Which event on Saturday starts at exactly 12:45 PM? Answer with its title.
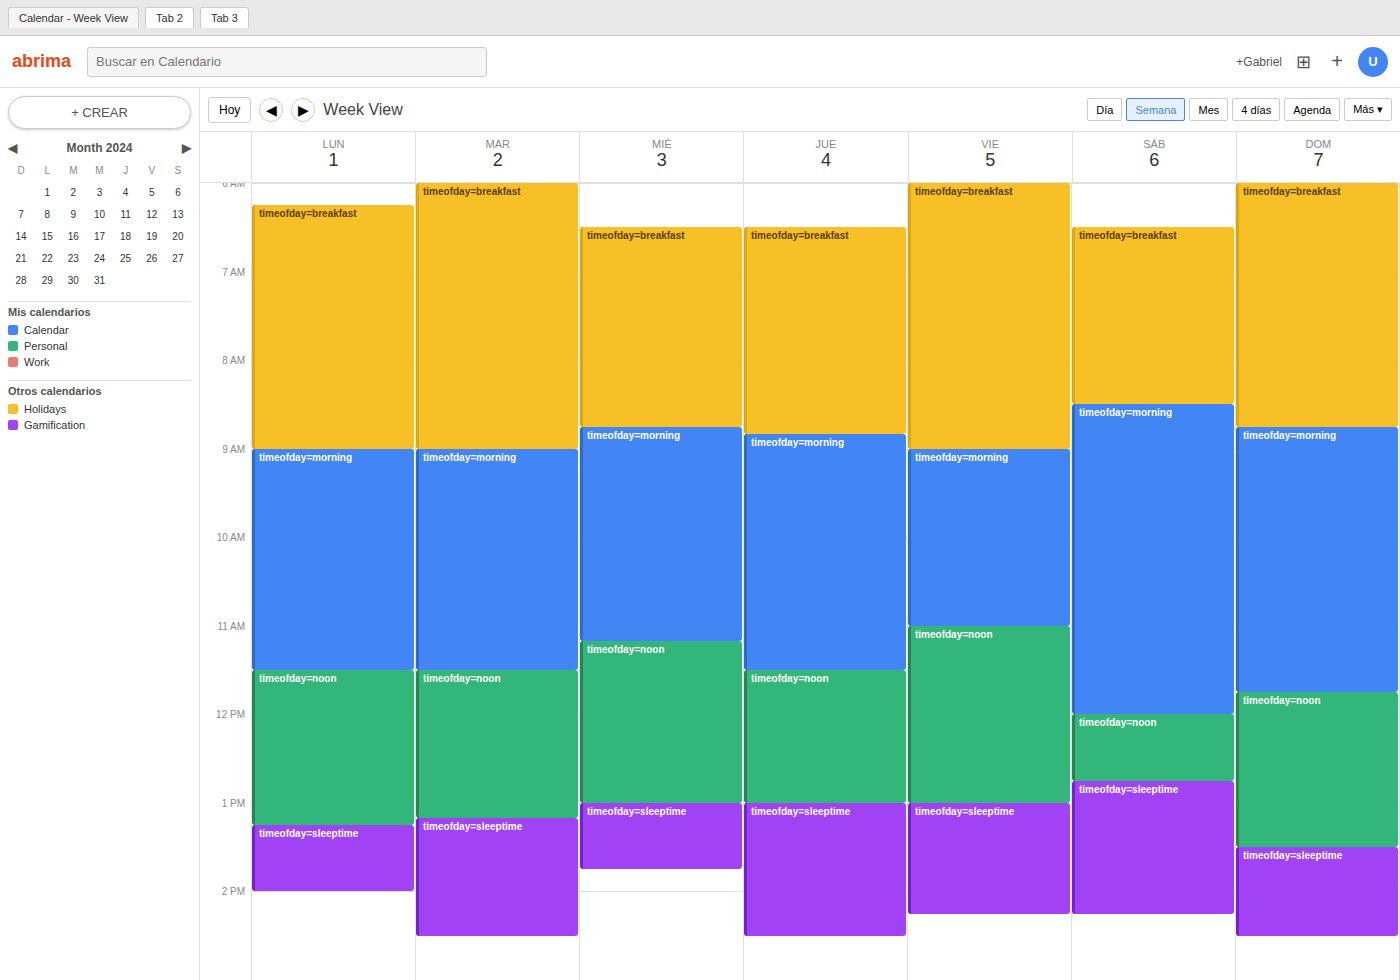
"timeofday=sleeptime"